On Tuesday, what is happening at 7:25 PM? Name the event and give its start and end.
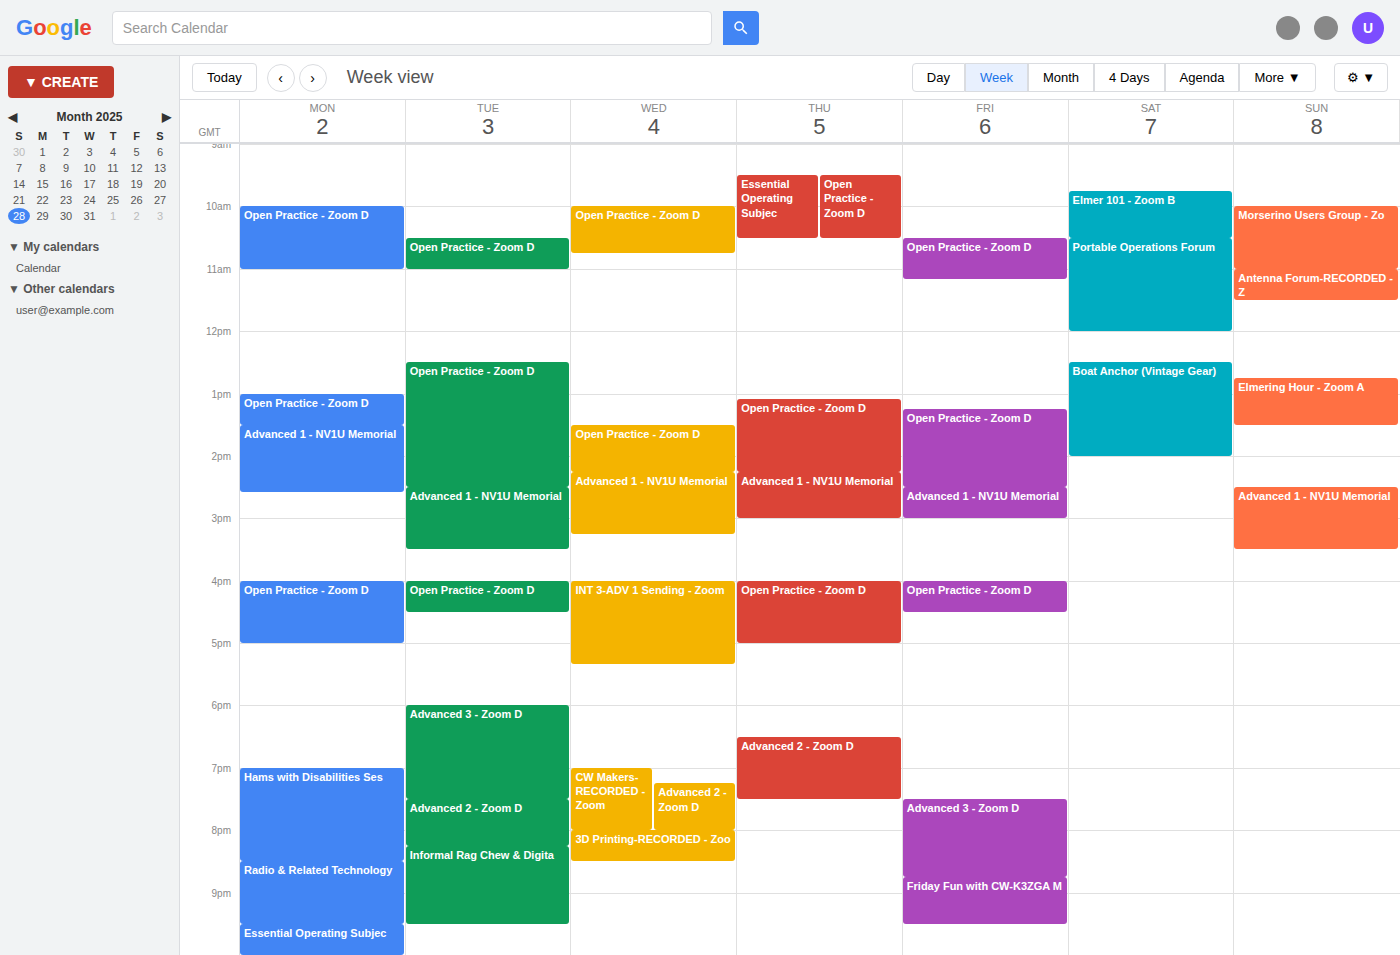
"Advanced 3 - Zoom D", 6:00 PM to 7:30 PM